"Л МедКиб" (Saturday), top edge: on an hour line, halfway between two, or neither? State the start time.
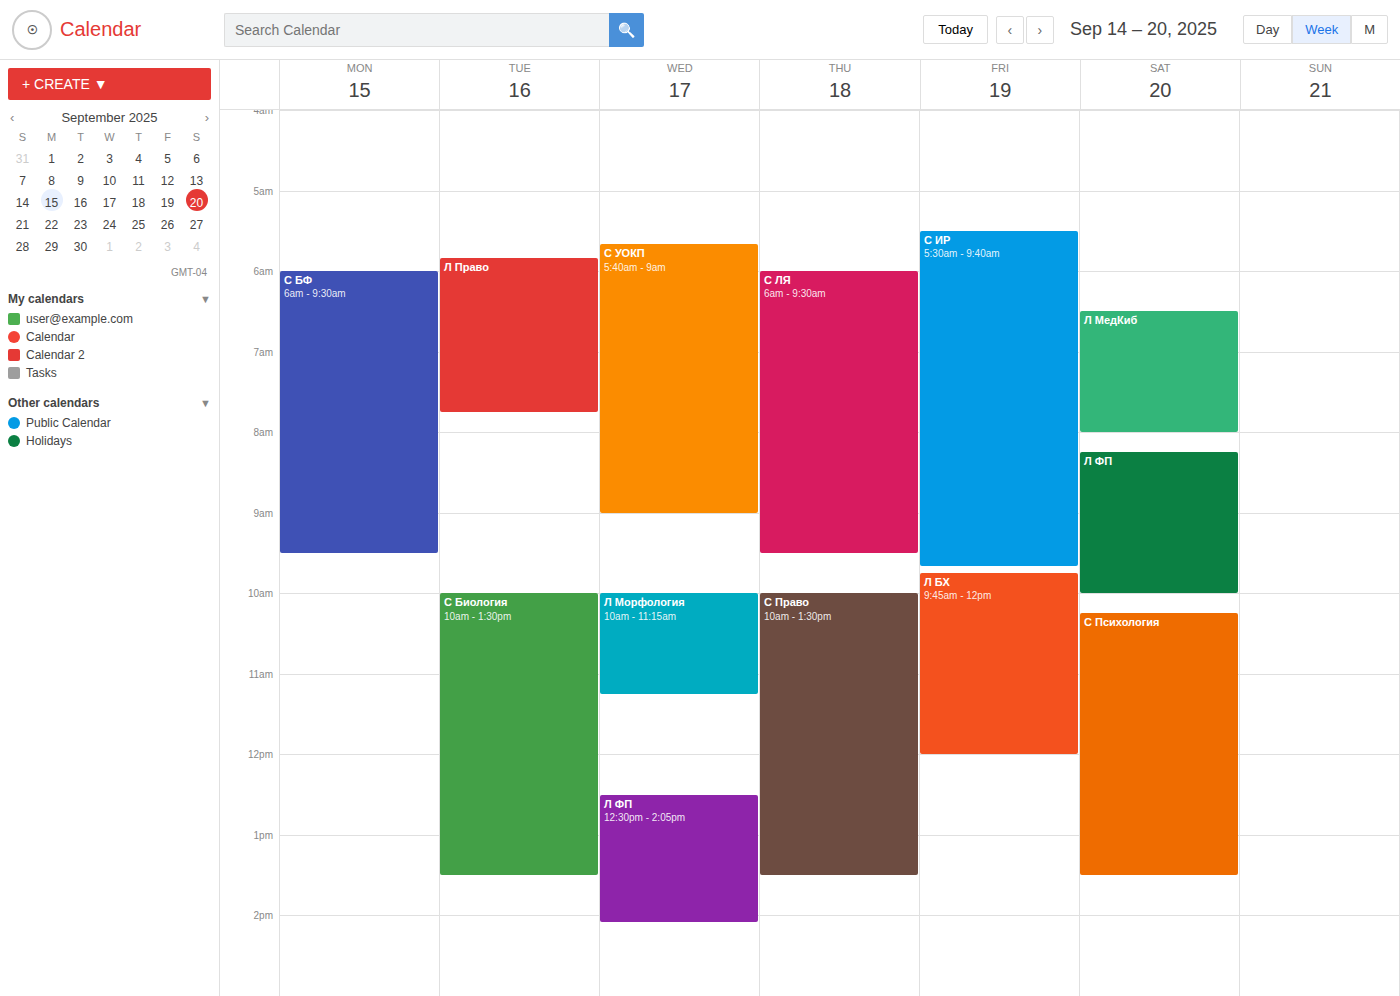
6:30 AM -- halfway between the 6 AM and 7 AM lines.